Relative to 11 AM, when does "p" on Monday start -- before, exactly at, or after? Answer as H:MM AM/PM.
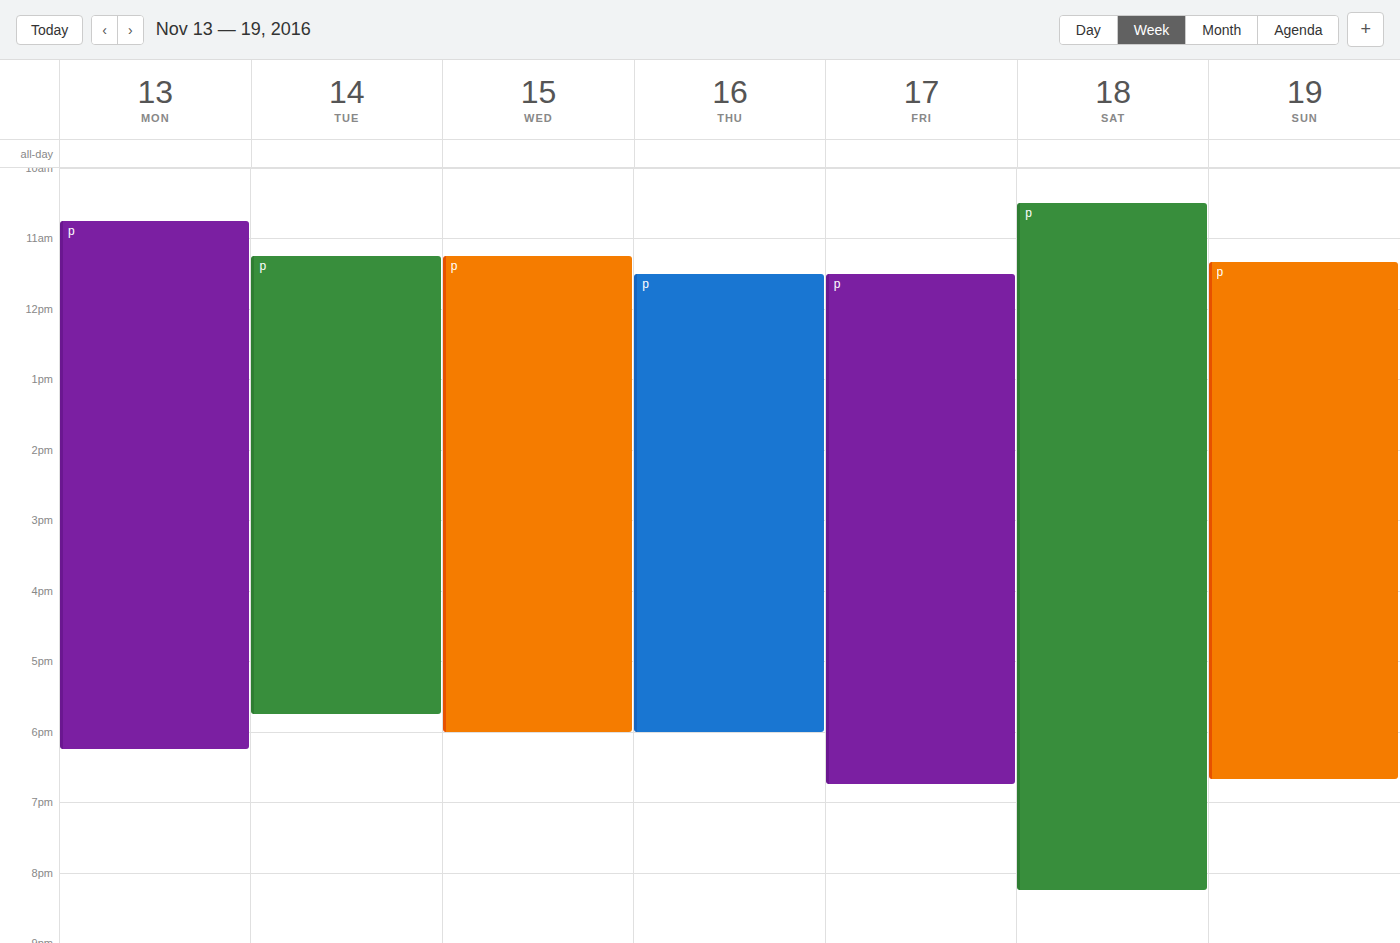
10:45 AM -- before 11 AM, 15 minutes above the 11 AM line.